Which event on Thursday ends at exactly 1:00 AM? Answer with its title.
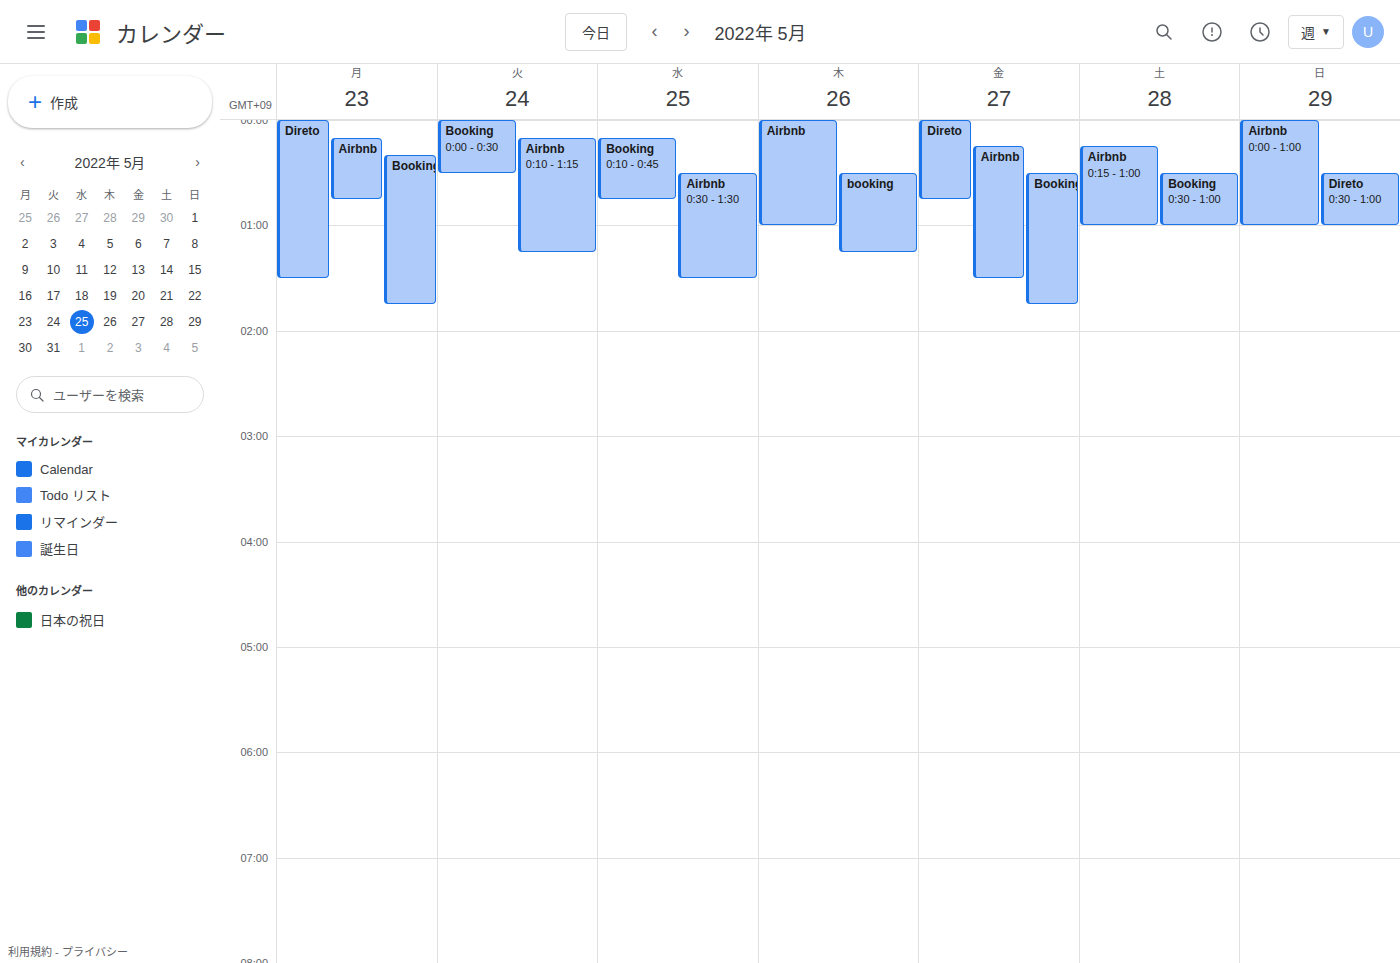
"Airbnb"